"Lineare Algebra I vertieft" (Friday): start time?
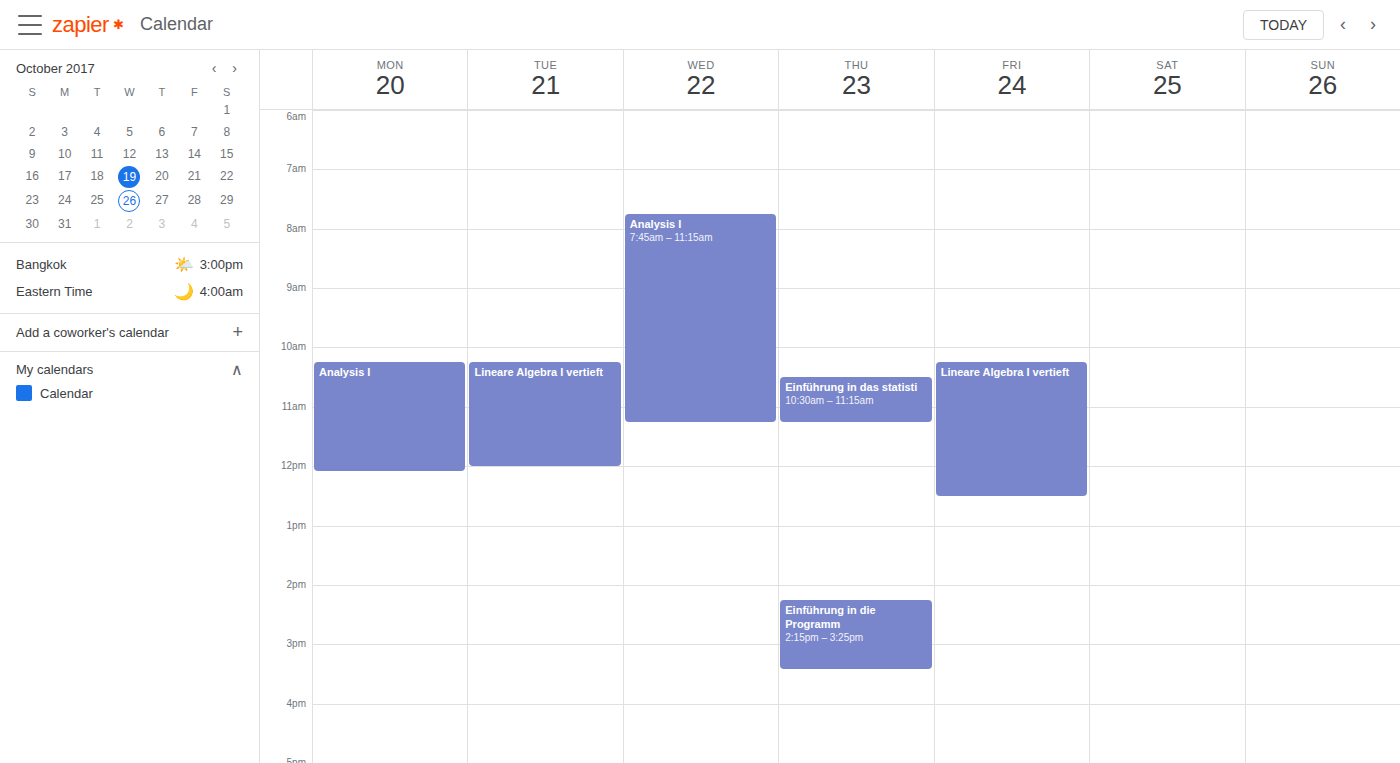
10:15 AM